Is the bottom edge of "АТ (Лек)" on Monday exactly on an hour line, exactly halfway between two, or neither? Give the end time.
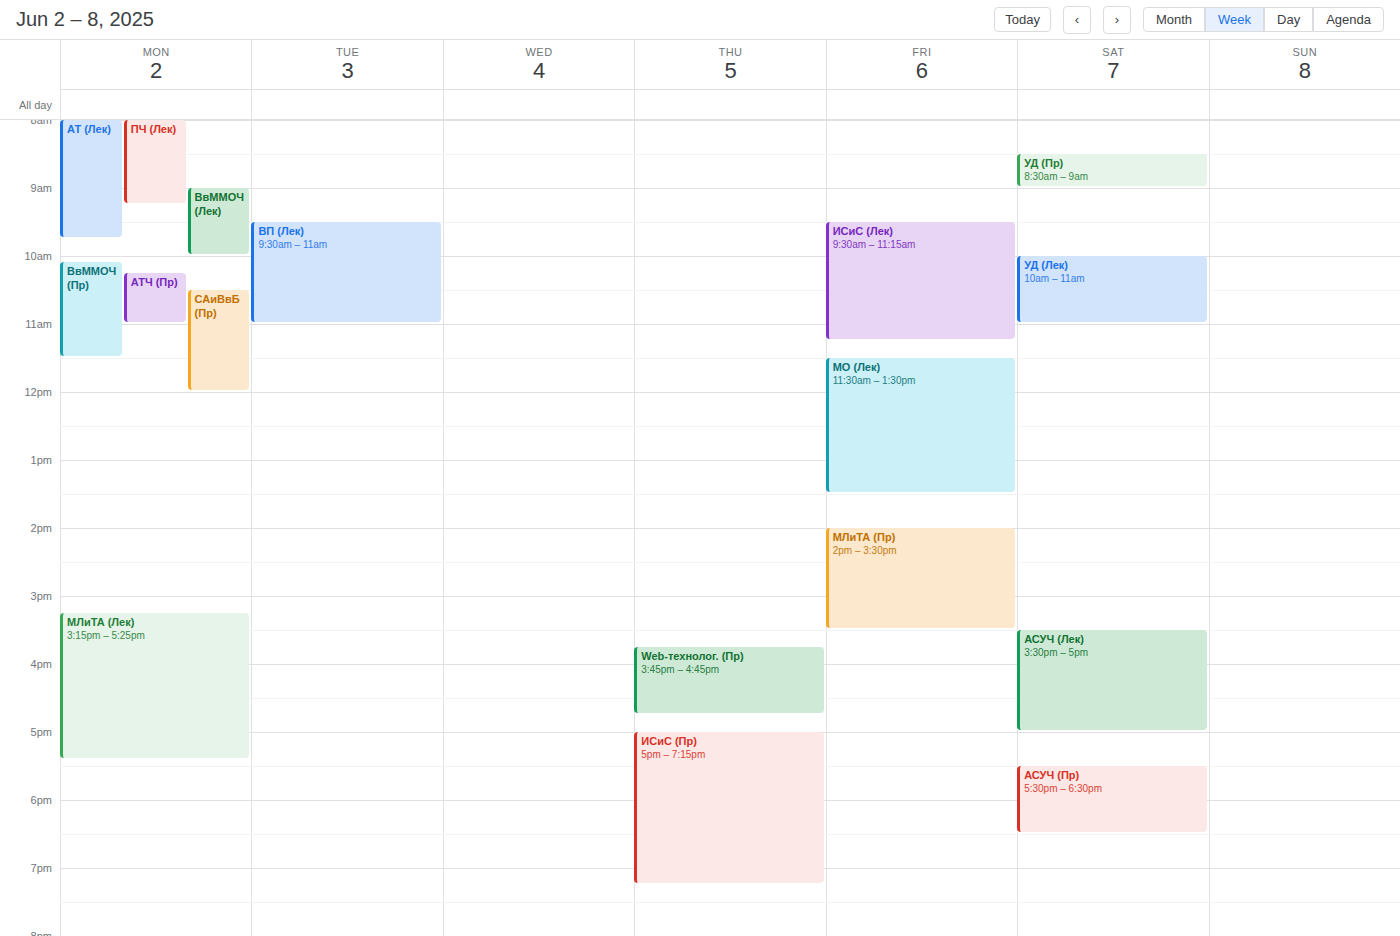
9:45 AM -- neither: three quarters of the way from the 9 AM line to the 10 AM line.